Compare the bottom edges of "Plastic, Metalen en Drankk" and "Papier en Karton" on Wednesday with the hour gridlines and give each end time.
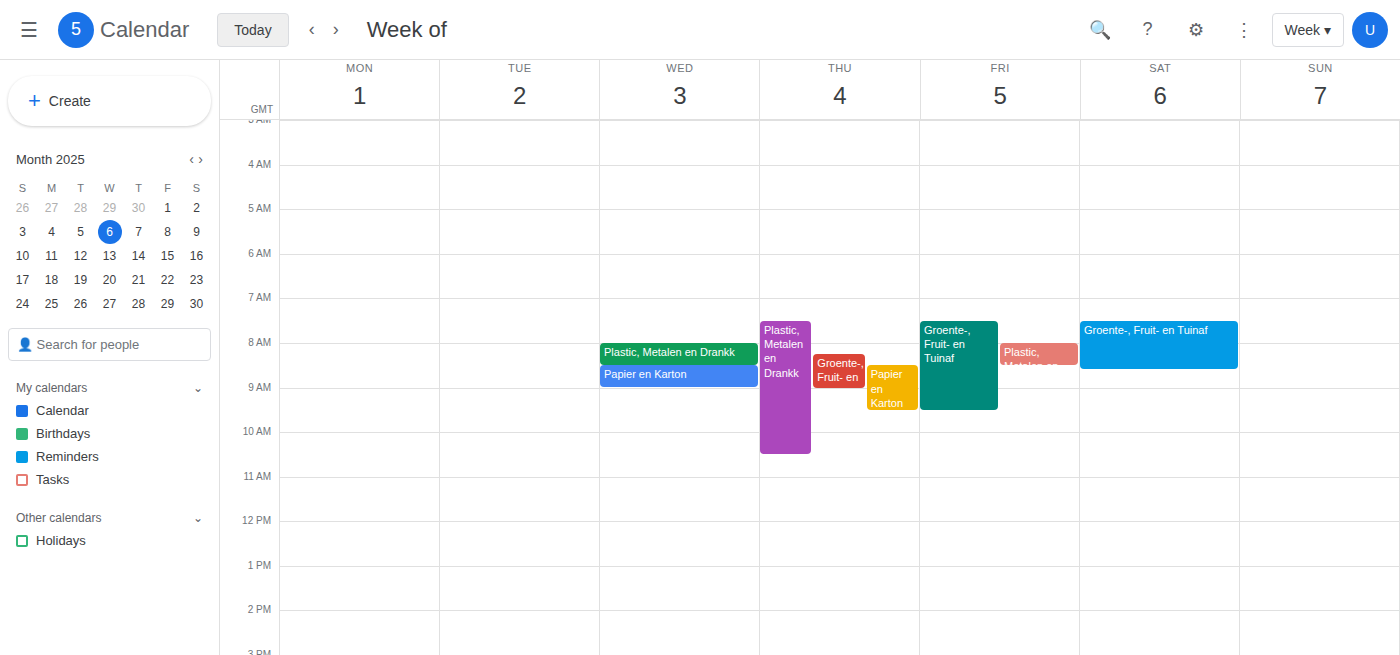
"Plastic, Metalen en Drankk": 08:30, halfway between the 08:00 and 09:00 lines. "Papier en Karton": 09:00, exactly on the 09:00 line.